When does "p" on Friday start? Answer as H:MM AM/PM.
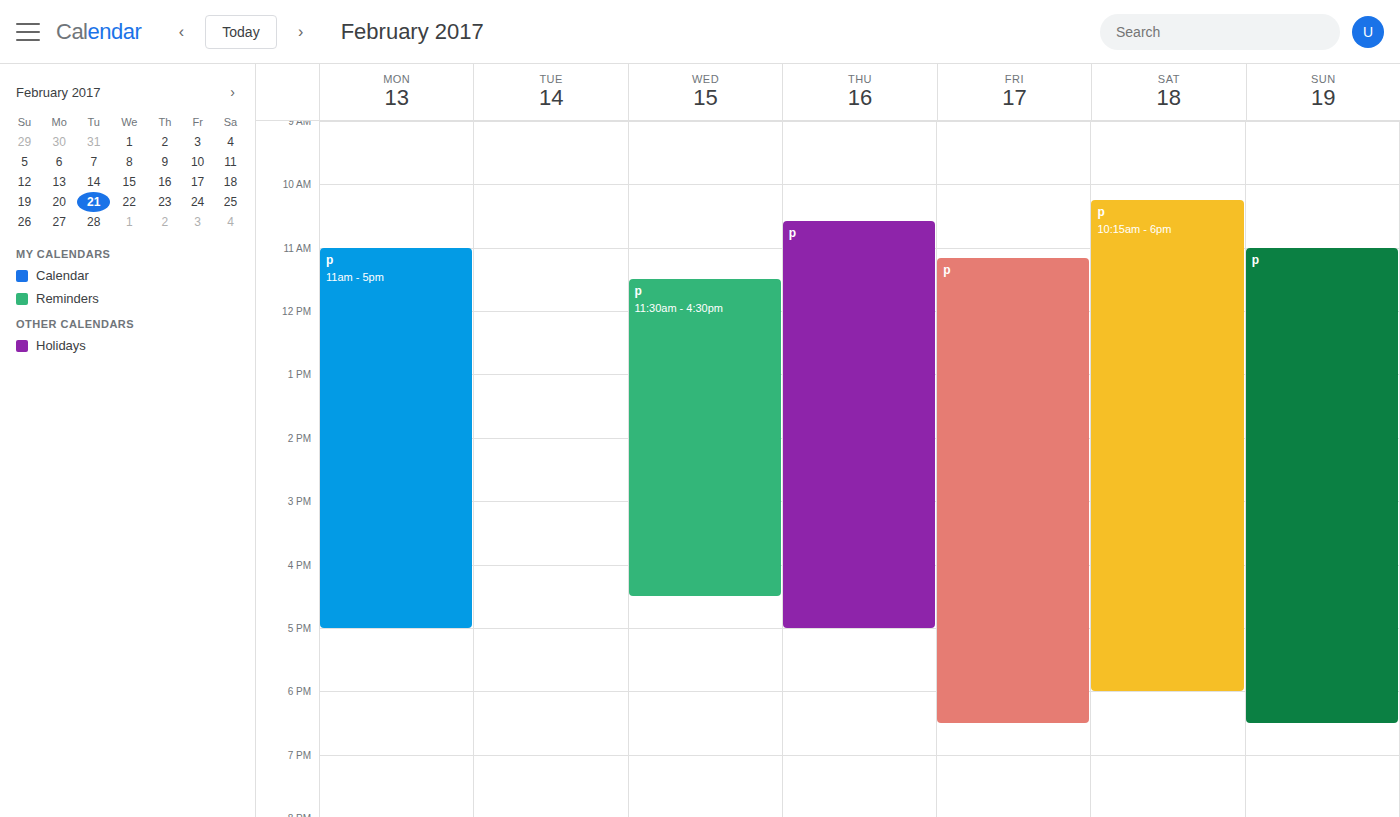
11:10 AM